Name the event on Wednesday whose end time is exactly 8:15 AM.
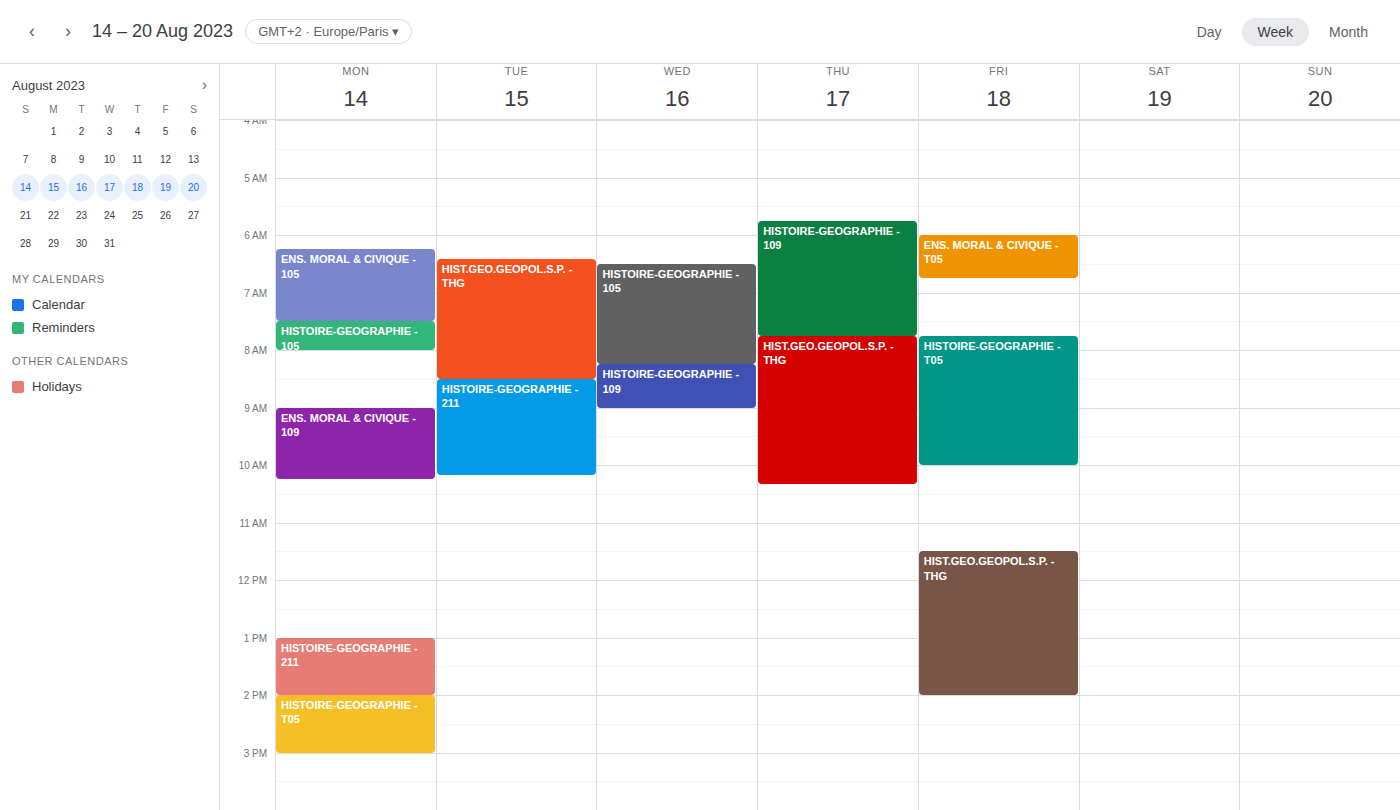
"HISTOIRE-GEOGRAPHIE - 105"